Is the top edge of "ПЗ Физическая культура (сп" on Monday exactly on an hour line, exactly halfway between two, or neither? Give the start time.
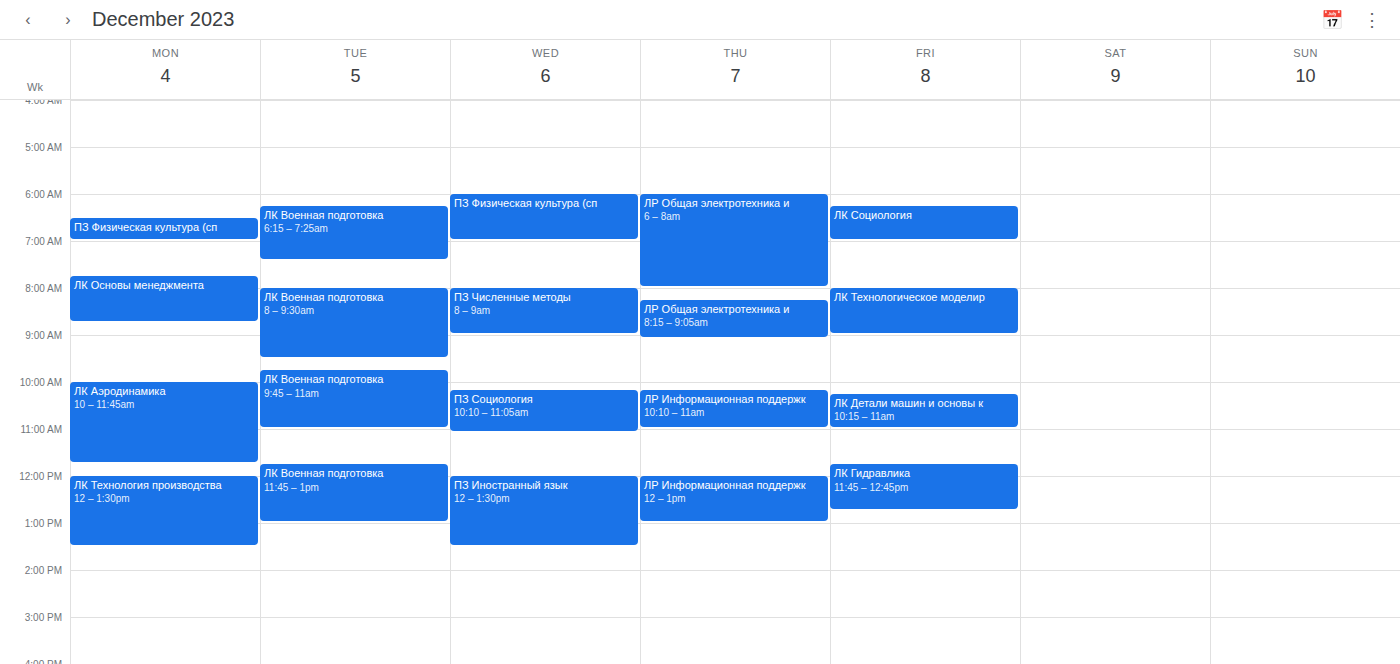
6:30 AM -- halfway between the 6 AM and 7 AM lines.